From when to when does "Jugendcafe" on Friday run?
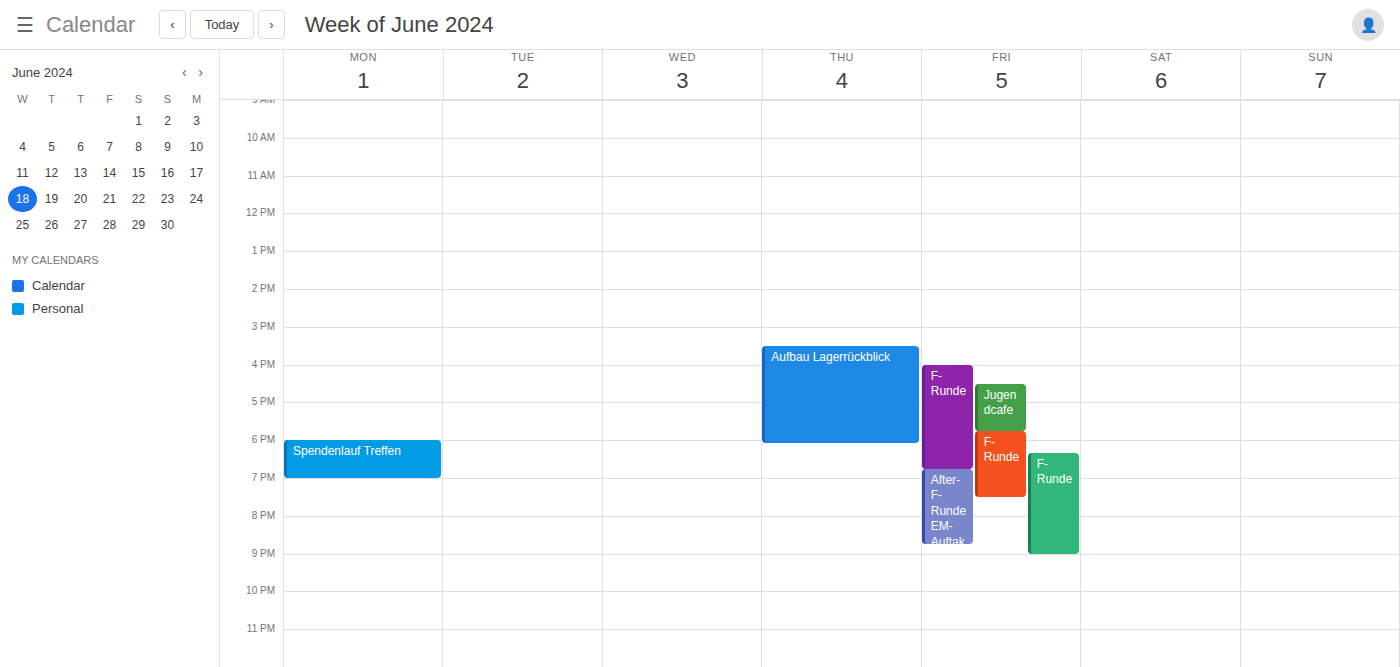
16:30 to 17:45